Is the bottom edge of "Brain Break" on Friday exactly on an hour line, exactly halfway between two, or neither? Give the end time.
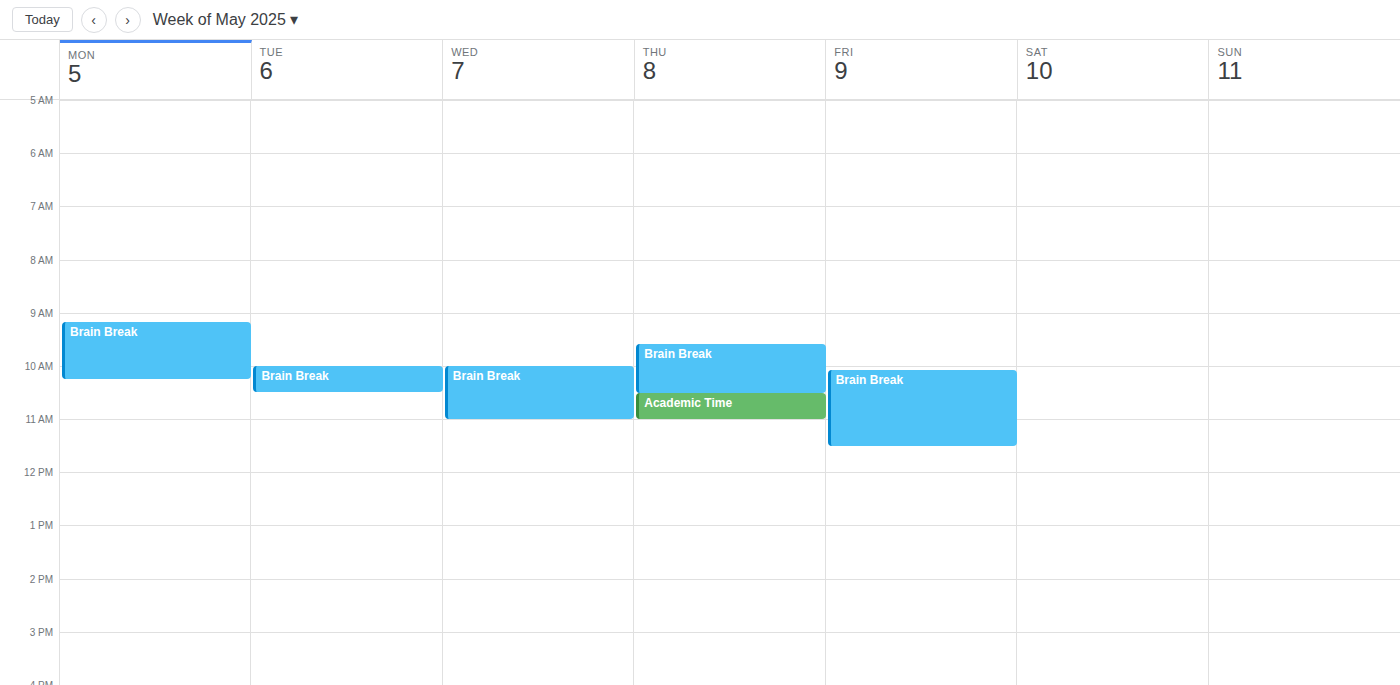
11:30 AM -- halfway between the 11 AM and 12 PM lines.